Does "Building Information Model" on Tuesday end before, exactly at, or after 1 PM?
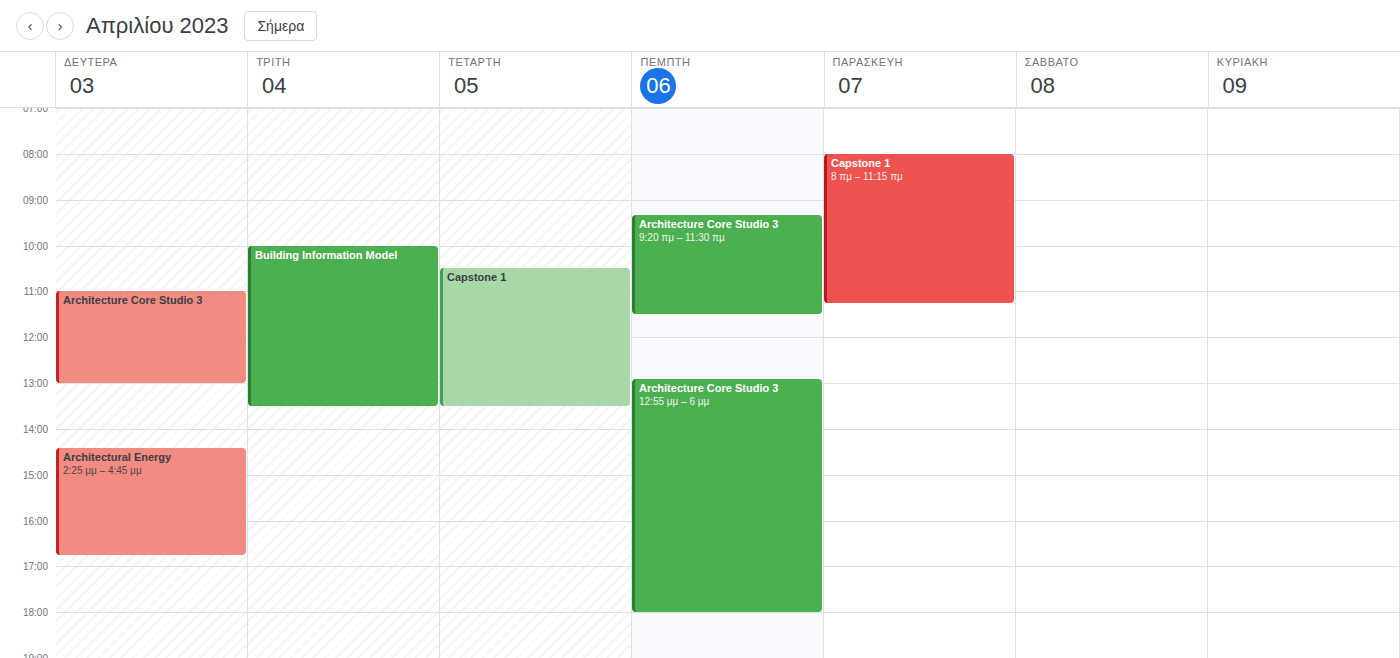
1:30 PM -- after 1 PM, 30 minutes below the 1 PM line.